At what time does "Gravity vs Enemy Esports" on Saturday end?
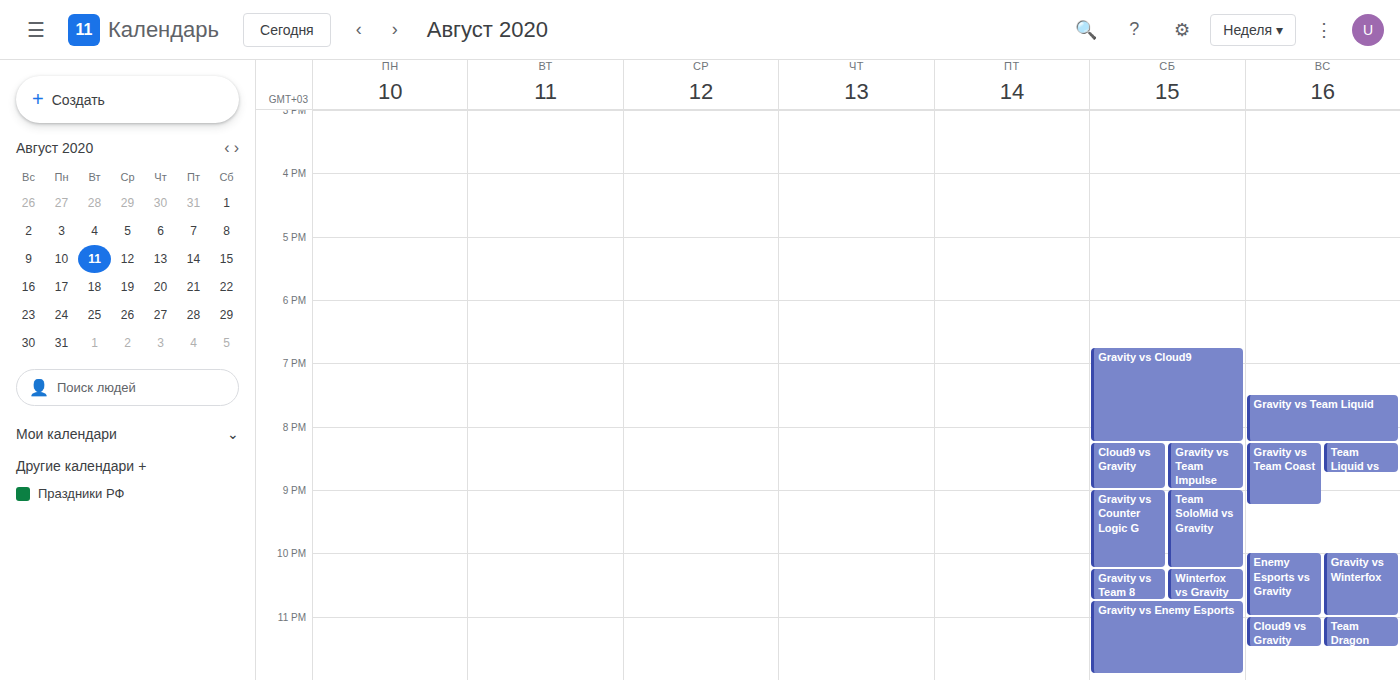
11:55 PM